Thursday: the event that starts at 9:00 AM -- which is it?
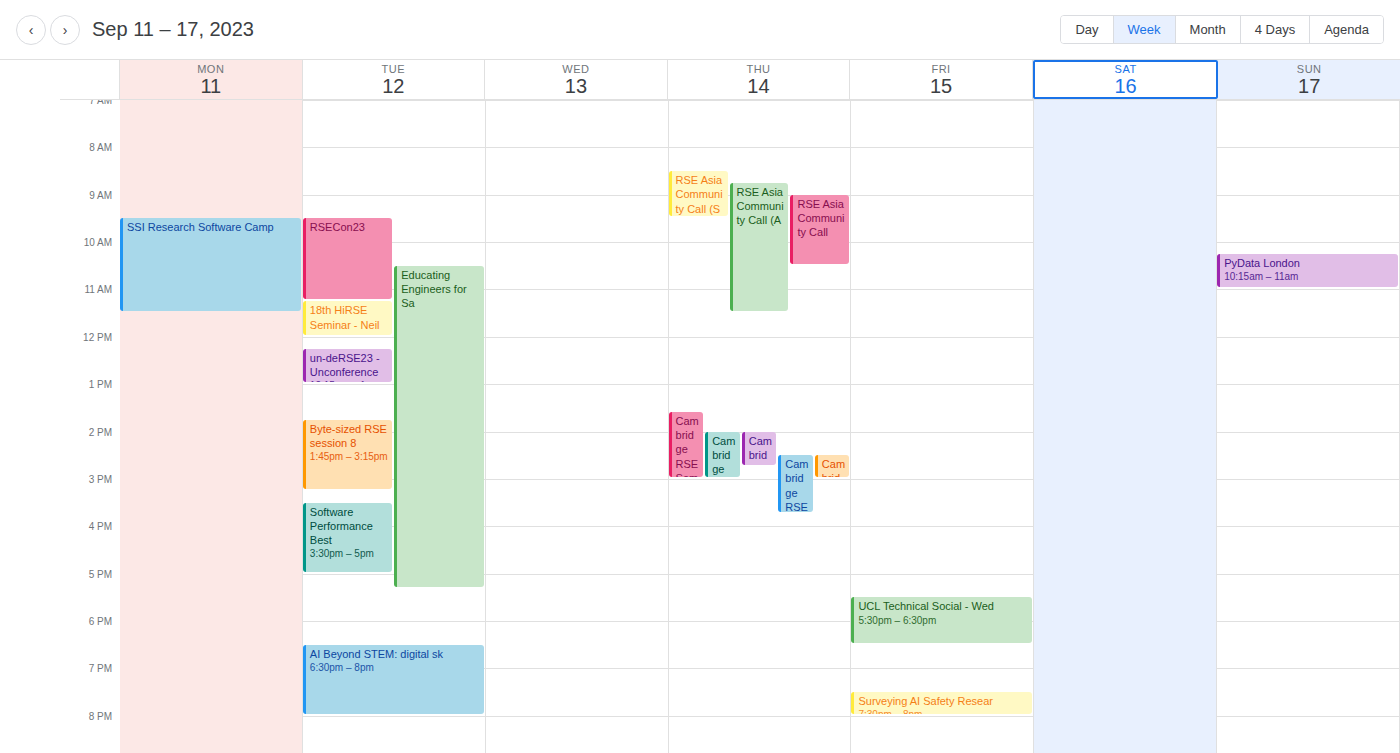
"RSE Asia Community Call"